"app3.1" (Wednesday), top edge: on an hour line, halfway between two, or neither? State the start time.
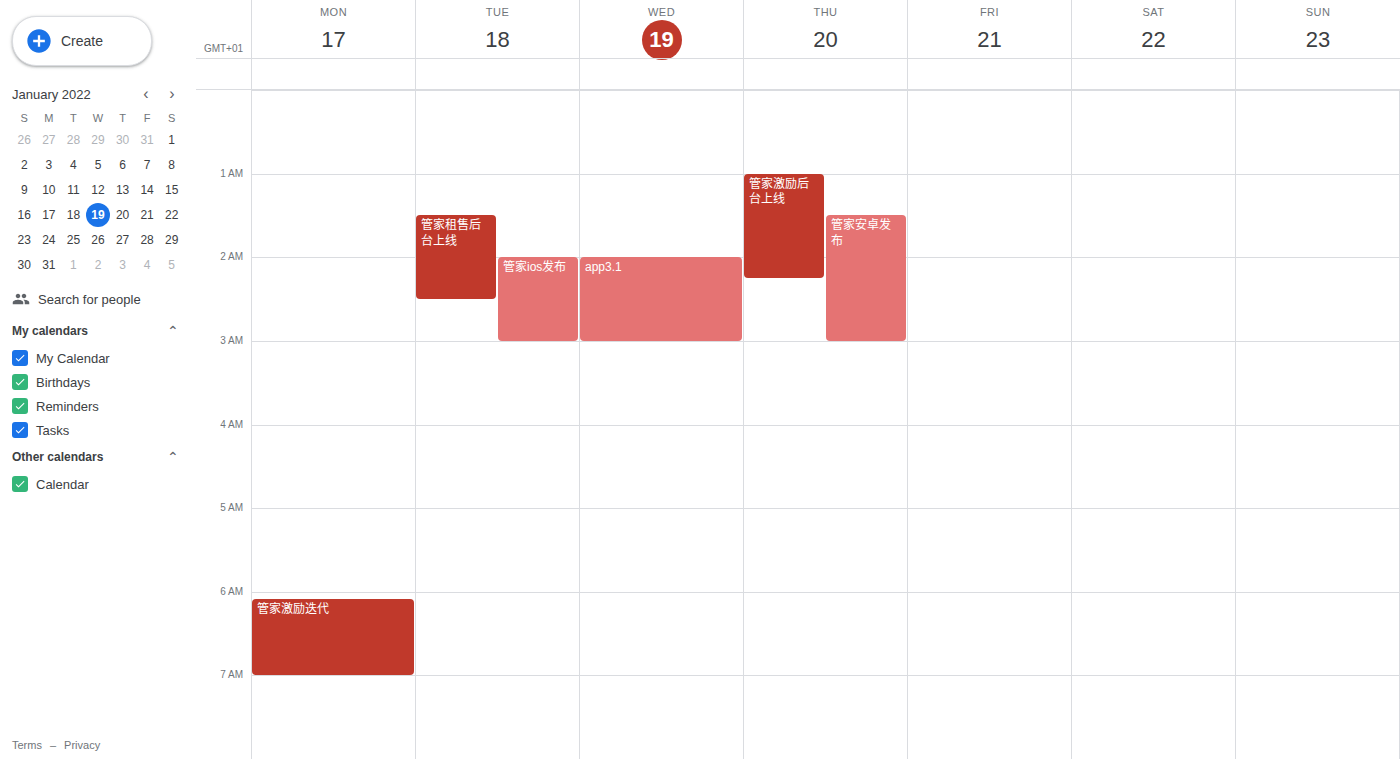
2:00 AM -- exactly on the 2 AM line.